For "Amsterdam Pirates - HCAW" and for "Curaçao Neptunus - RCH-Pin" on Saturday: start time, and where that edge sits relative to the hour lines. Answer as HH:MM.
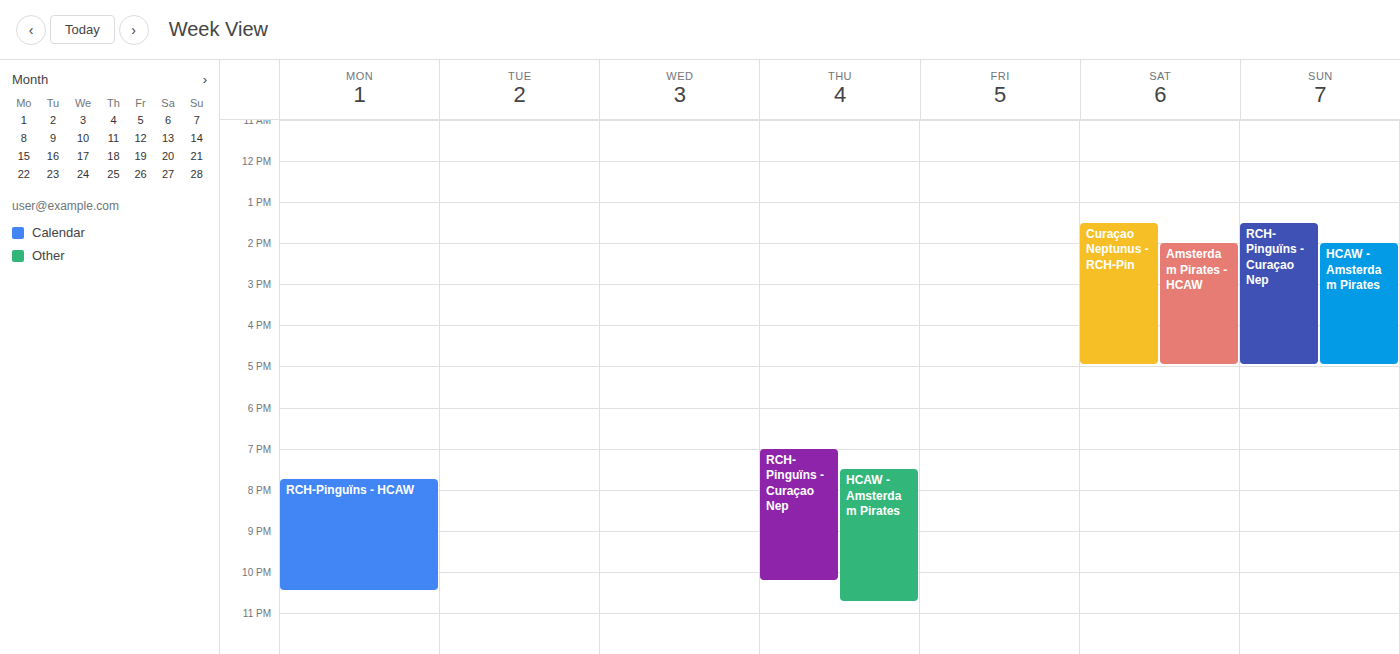
"Amsterdam Pirates - HCAW": 14:00, exactly on the 14:00 line. "Curaçao Neptunus - RCH-Pin": 13:30, halfway between the 13:00 and 14:00 lines.